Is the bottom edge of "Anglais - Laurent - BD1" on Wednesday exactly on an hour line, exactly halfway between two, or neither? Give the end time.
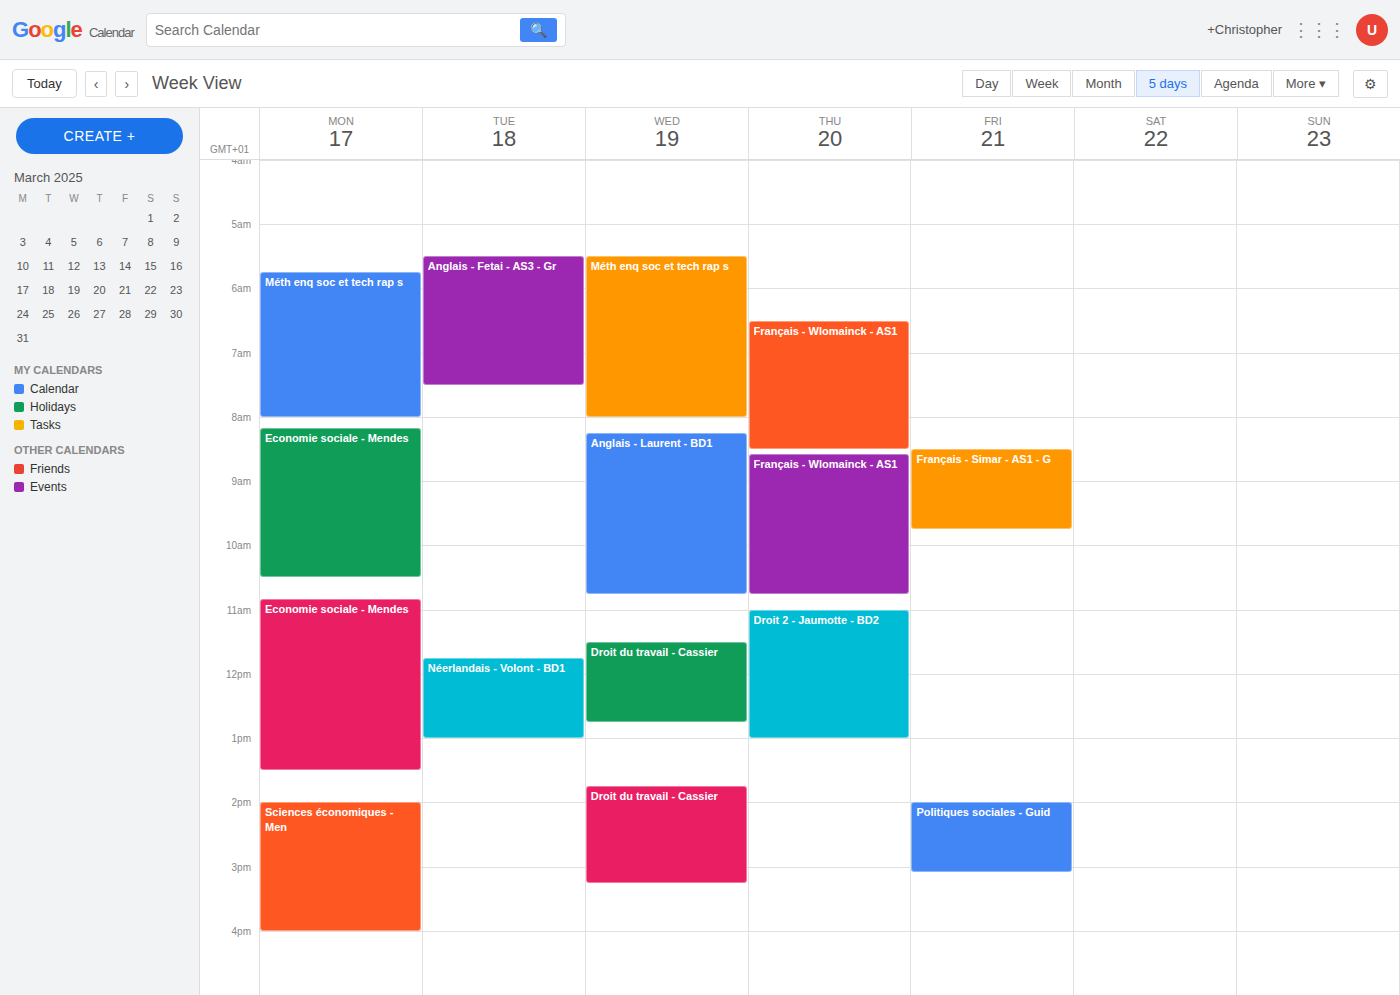
10:45 AM -- neither: three quarters of the way from the 10 AM line to the 11 AM line.